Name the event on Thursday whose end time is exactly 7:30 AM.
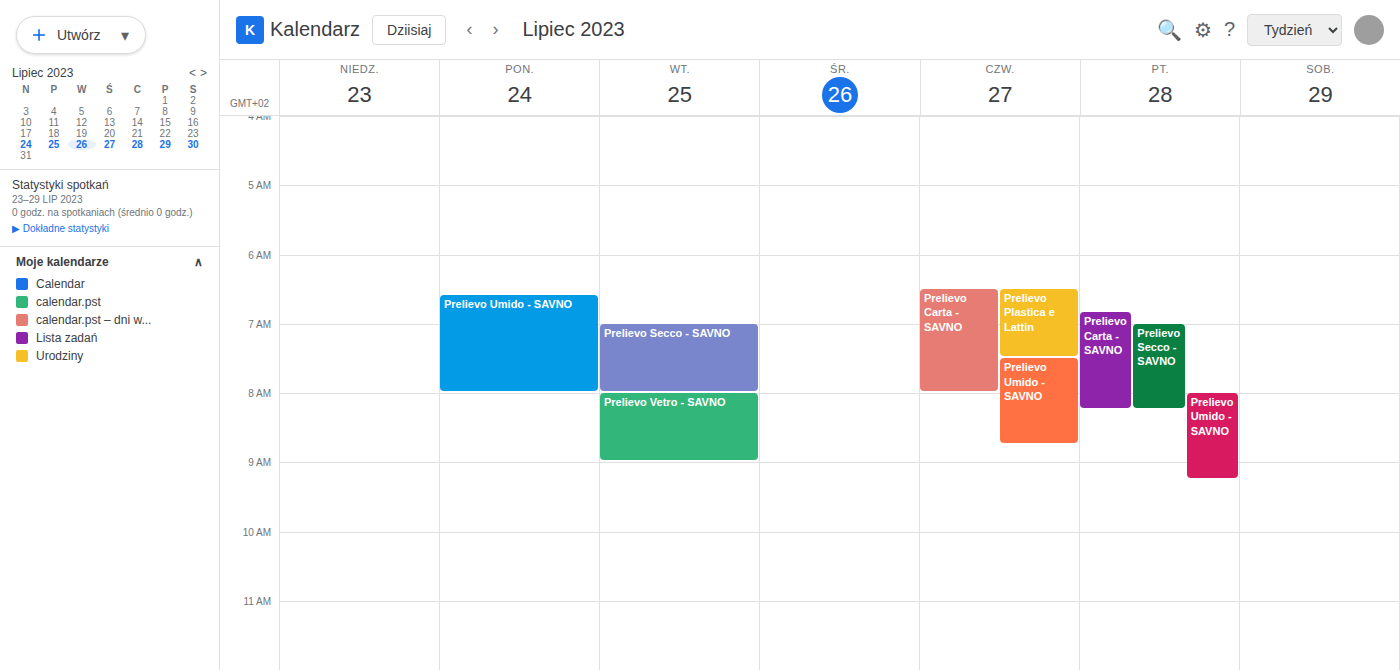
"Prelievo Plastica e Lattin"